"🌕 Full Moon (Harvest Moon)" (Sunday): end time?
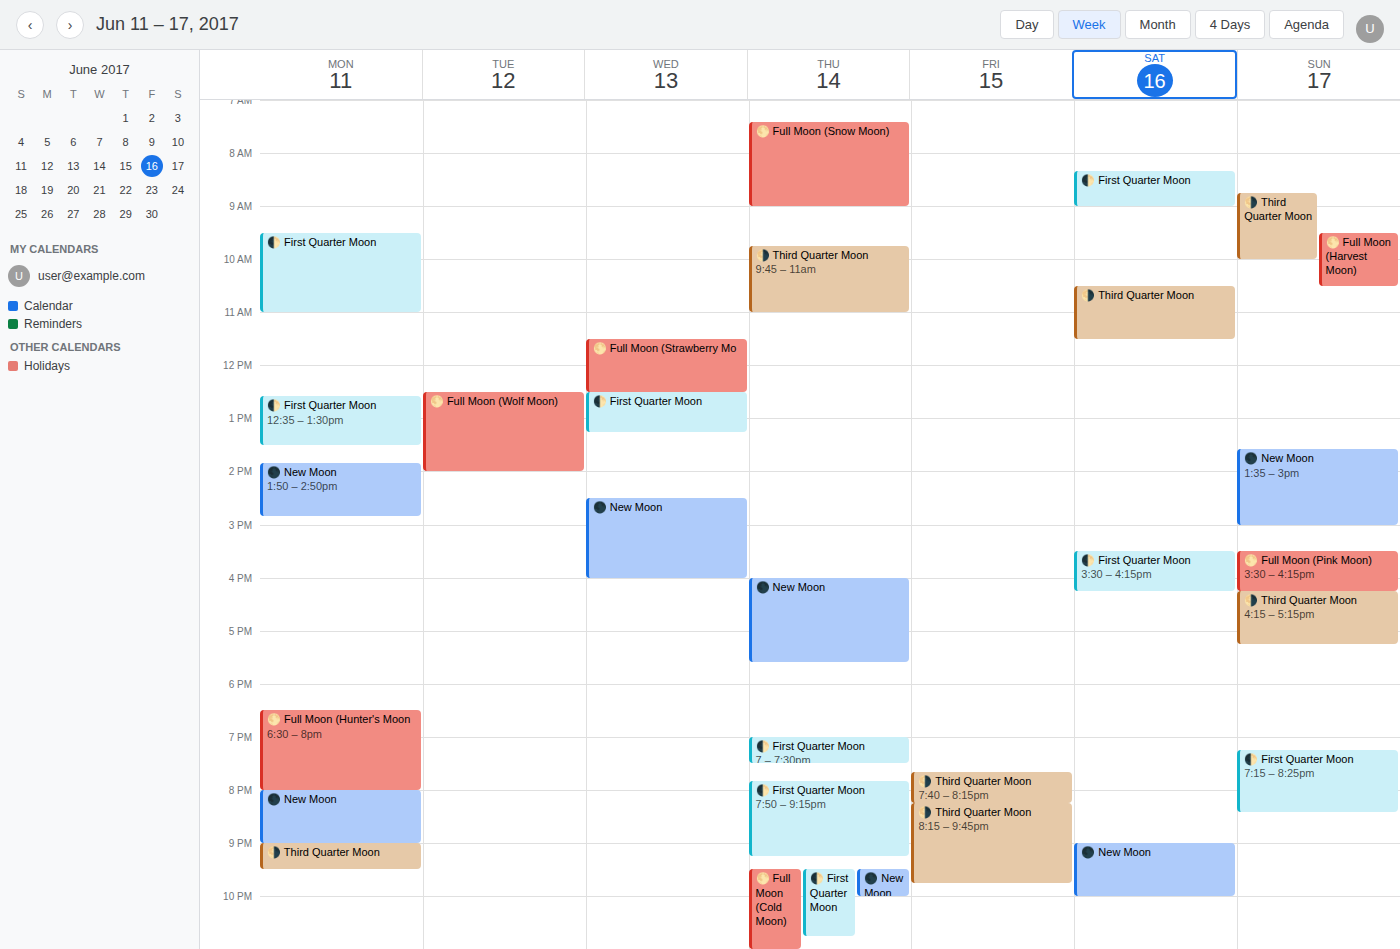
10:30 AM